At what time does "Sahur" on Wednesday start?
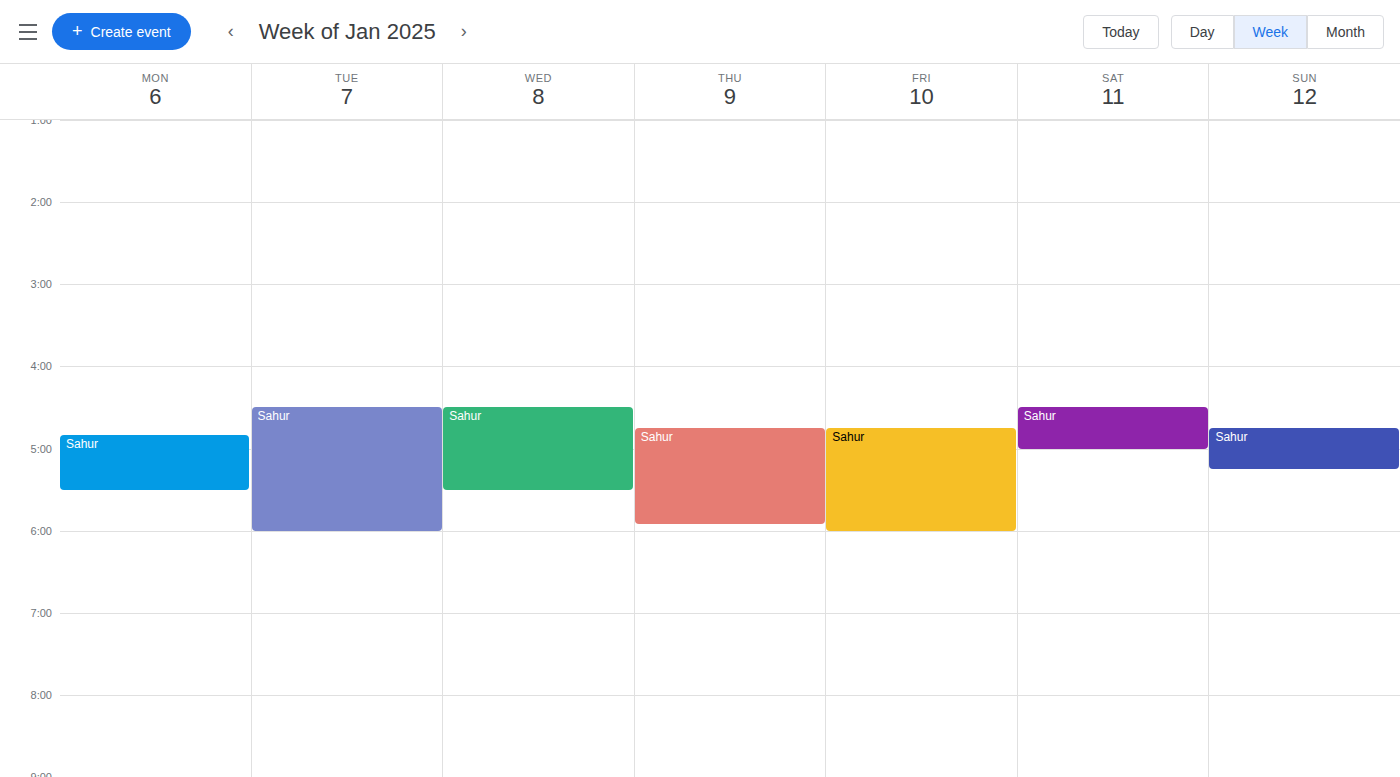
4:30 AM